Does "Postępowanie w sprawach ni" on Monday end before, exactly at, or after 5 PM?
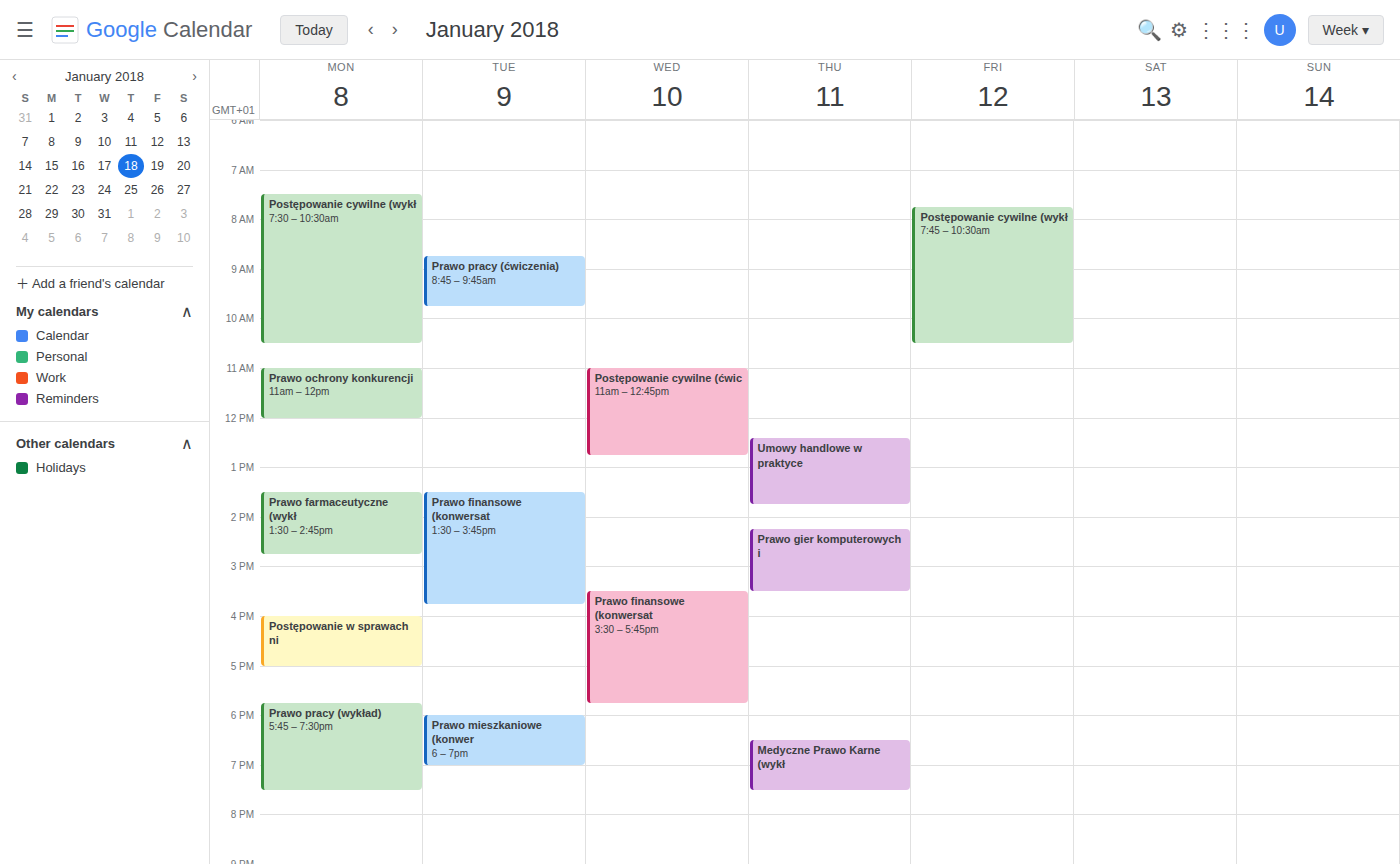
5:00 PM -- exactly at 5 PM, on the 5 PM line.